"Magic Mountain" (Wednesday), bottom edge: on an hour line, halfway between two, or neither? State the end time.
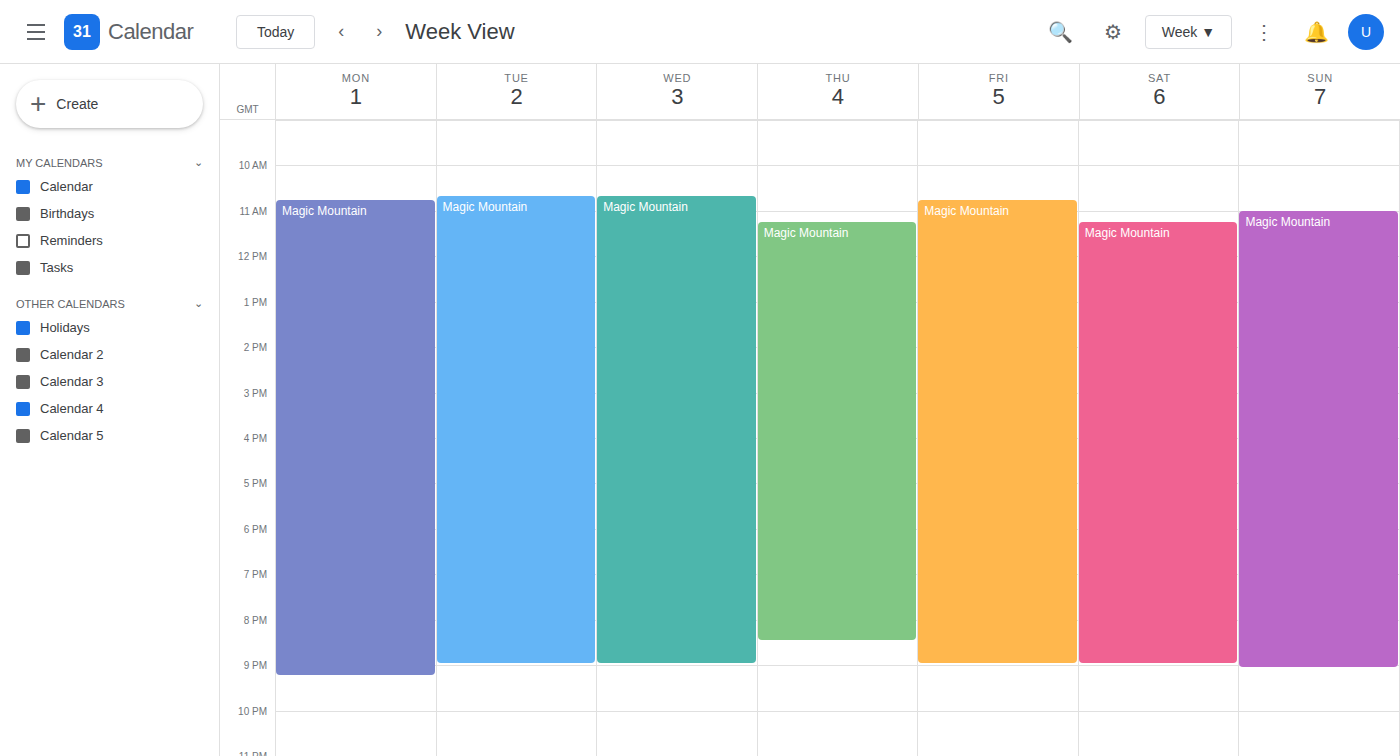
9:00 PM -- exactly on the 9 PM line.